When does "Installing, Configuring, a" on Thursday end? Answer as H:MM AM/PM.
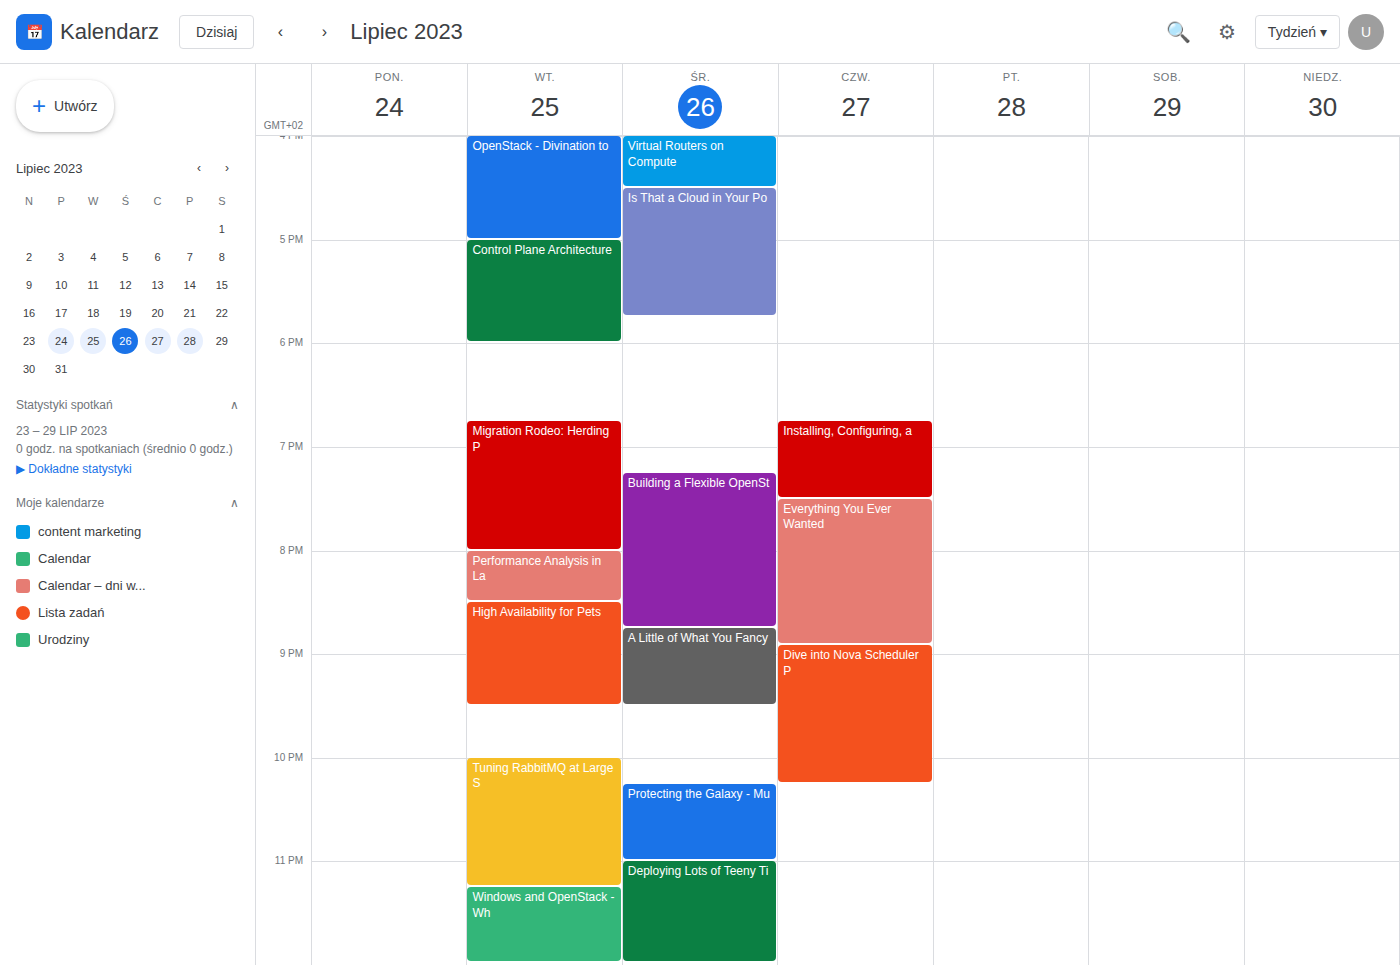
7:30 PM